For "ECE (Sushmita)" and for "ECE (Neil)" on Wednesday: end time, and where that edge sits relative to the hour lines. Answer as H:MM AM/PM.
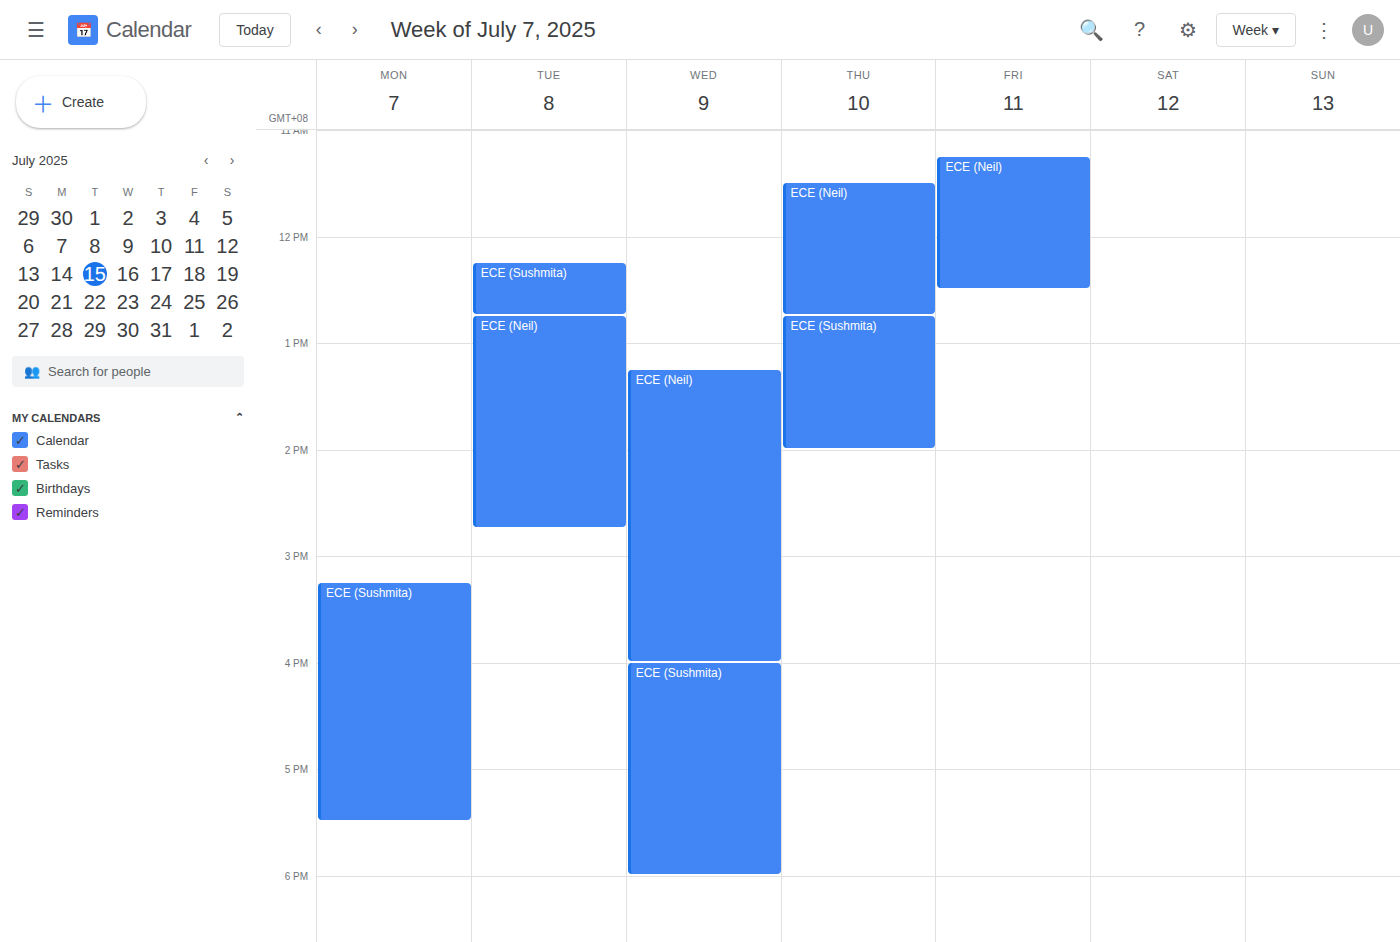
"ECE (Sushmita)": 6:00 PM, exactly on the 6 PM line. "ECE (Neil)": 4:00 PM, exactly on the 4 PM line.